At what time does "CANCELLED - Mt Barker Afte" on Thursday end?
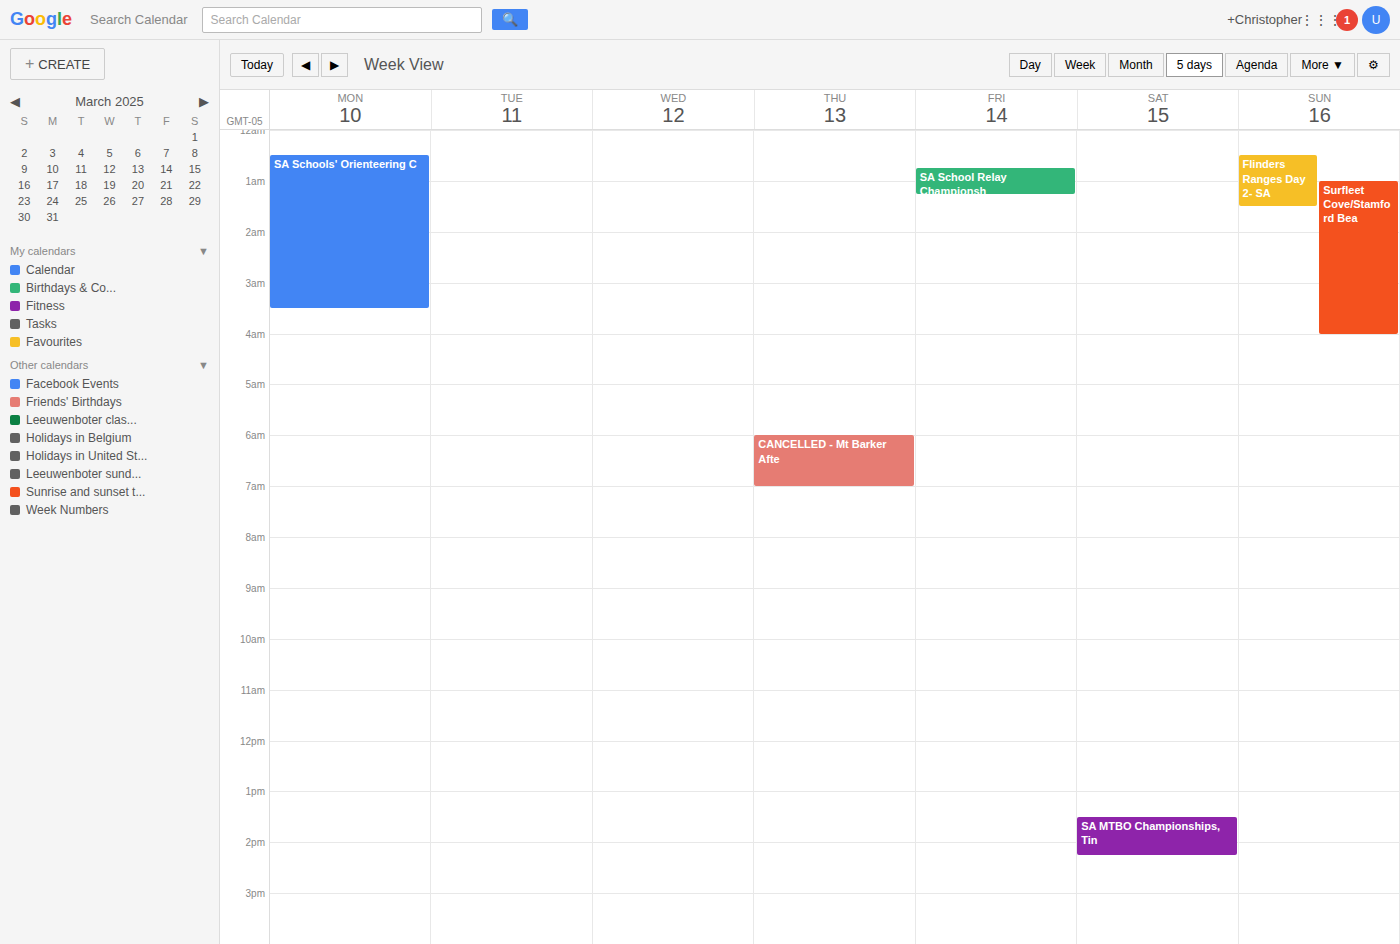
7:00 AM